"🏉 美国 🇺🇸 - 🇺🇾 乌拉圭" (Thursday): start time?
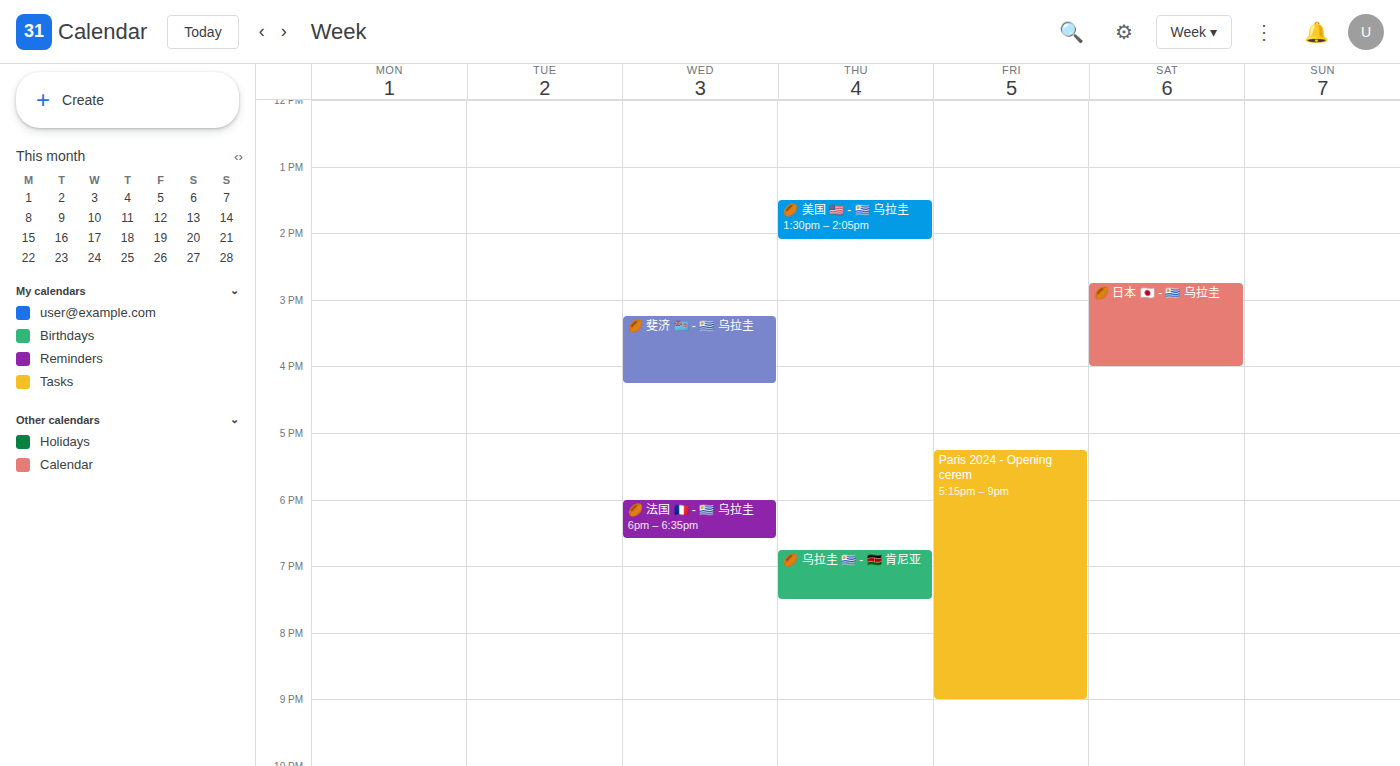
1:30 PM